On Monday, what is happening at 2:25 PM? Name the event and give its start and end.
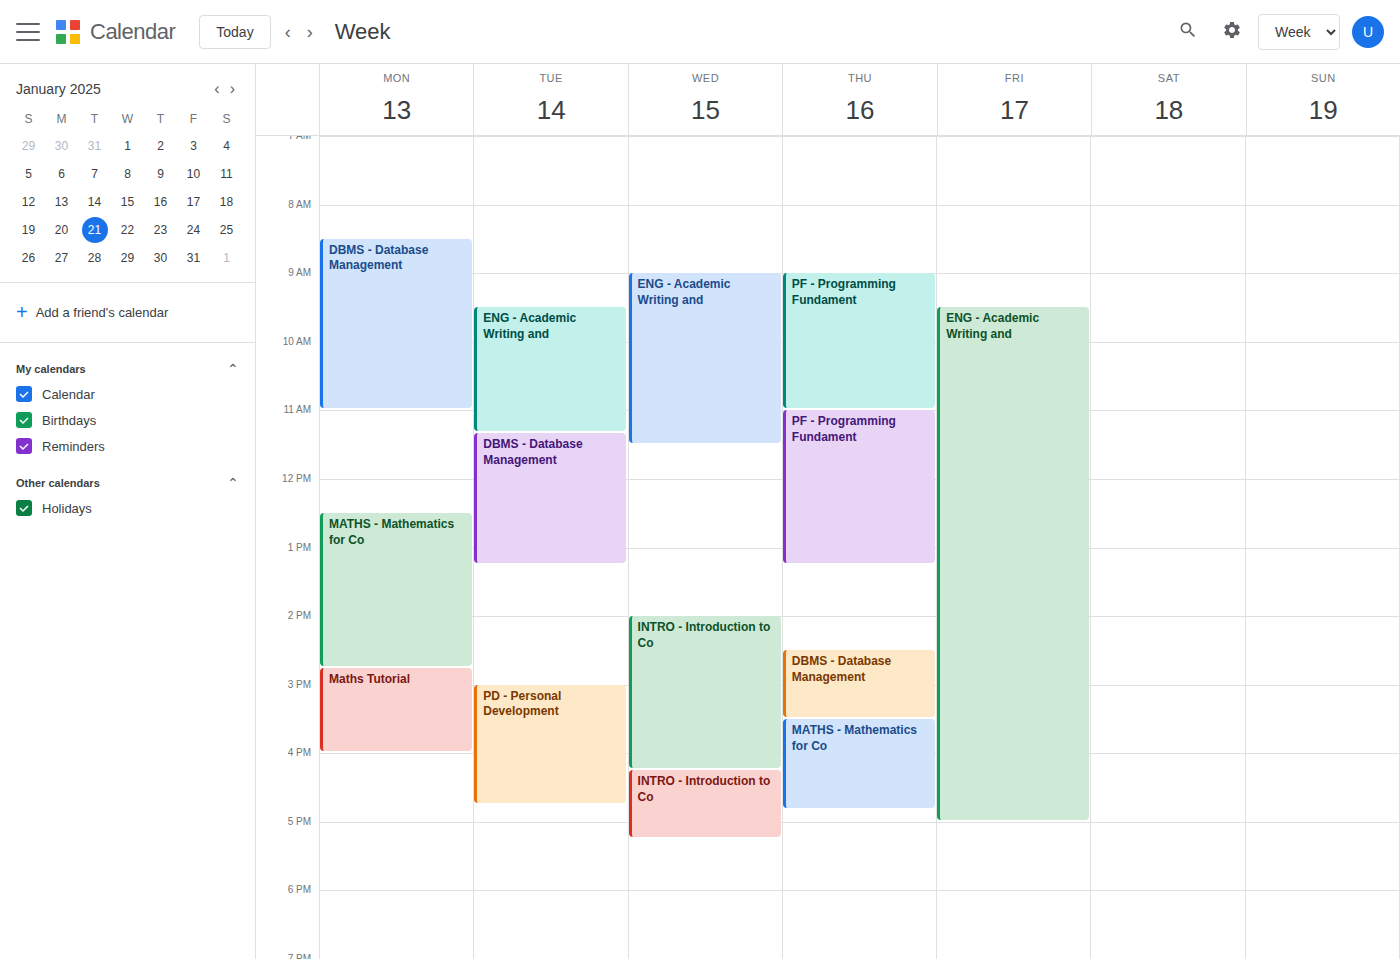
"MATHS - Mathematics for Co", 12:30 PM to 2:45 PM